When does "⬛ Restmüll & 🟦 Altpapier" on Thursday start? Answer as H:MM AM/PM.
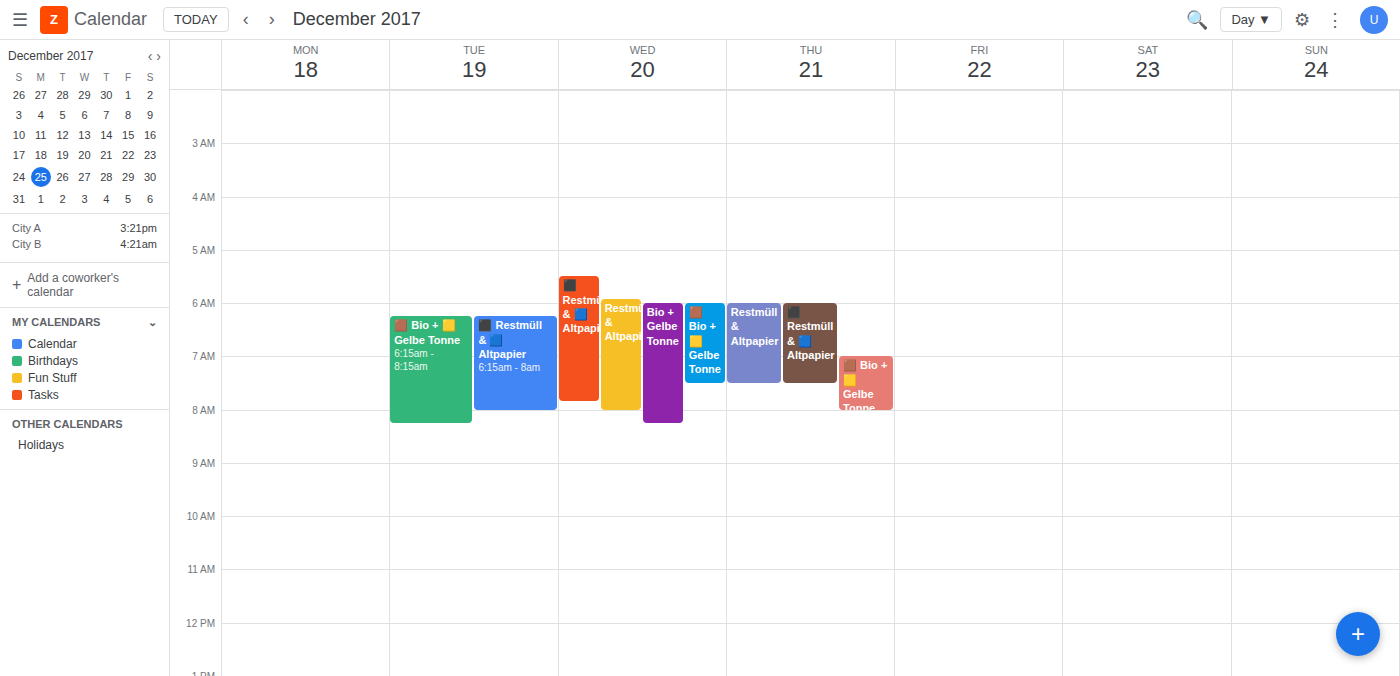
6:00 AM